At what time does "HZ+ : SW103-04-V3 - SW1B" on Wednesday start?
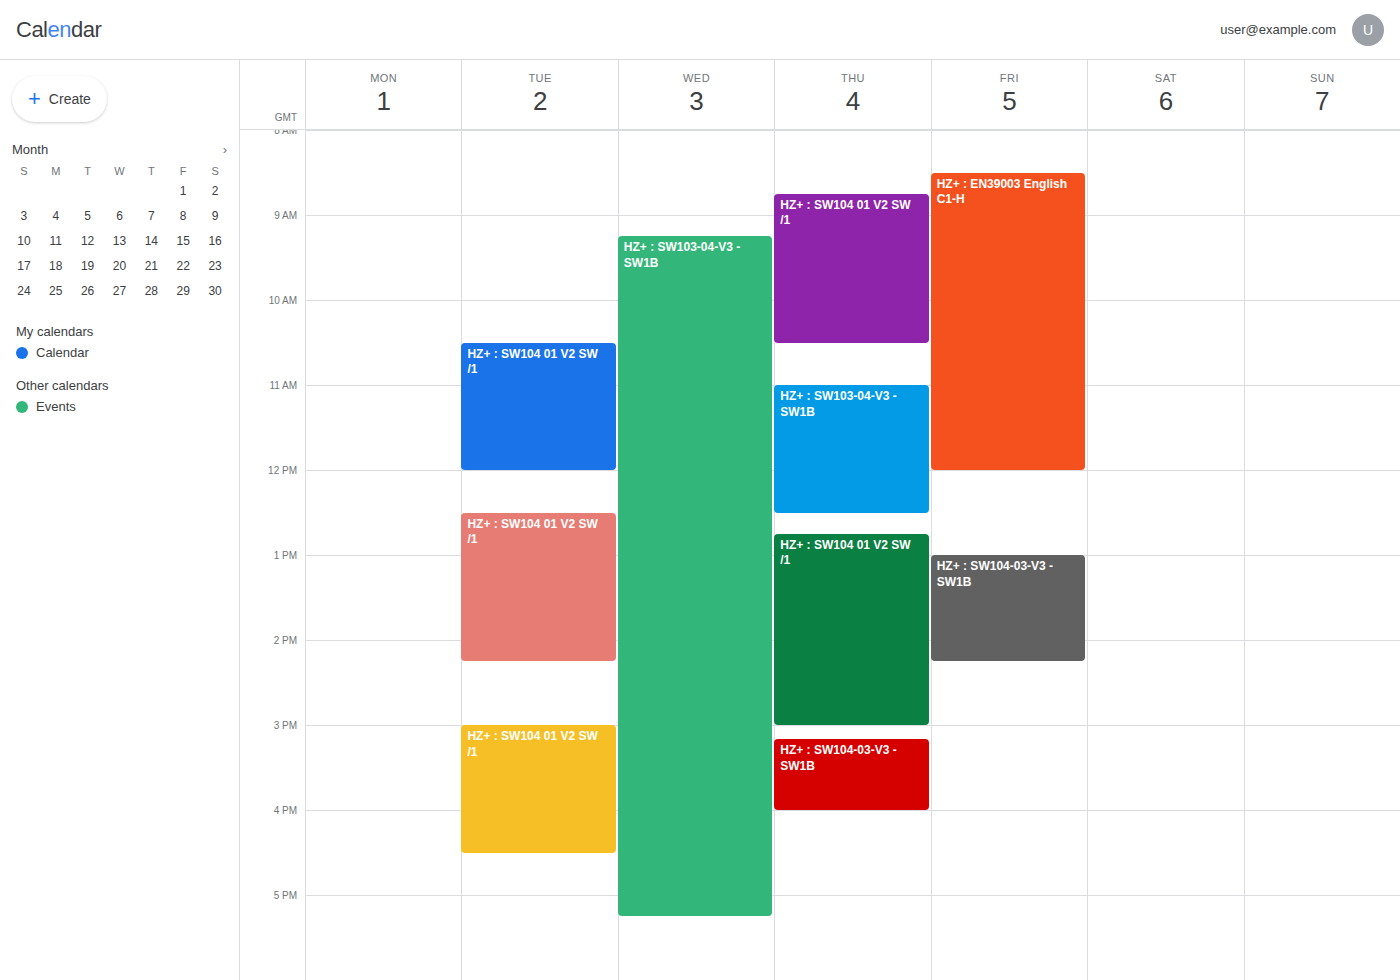
9:15 AM